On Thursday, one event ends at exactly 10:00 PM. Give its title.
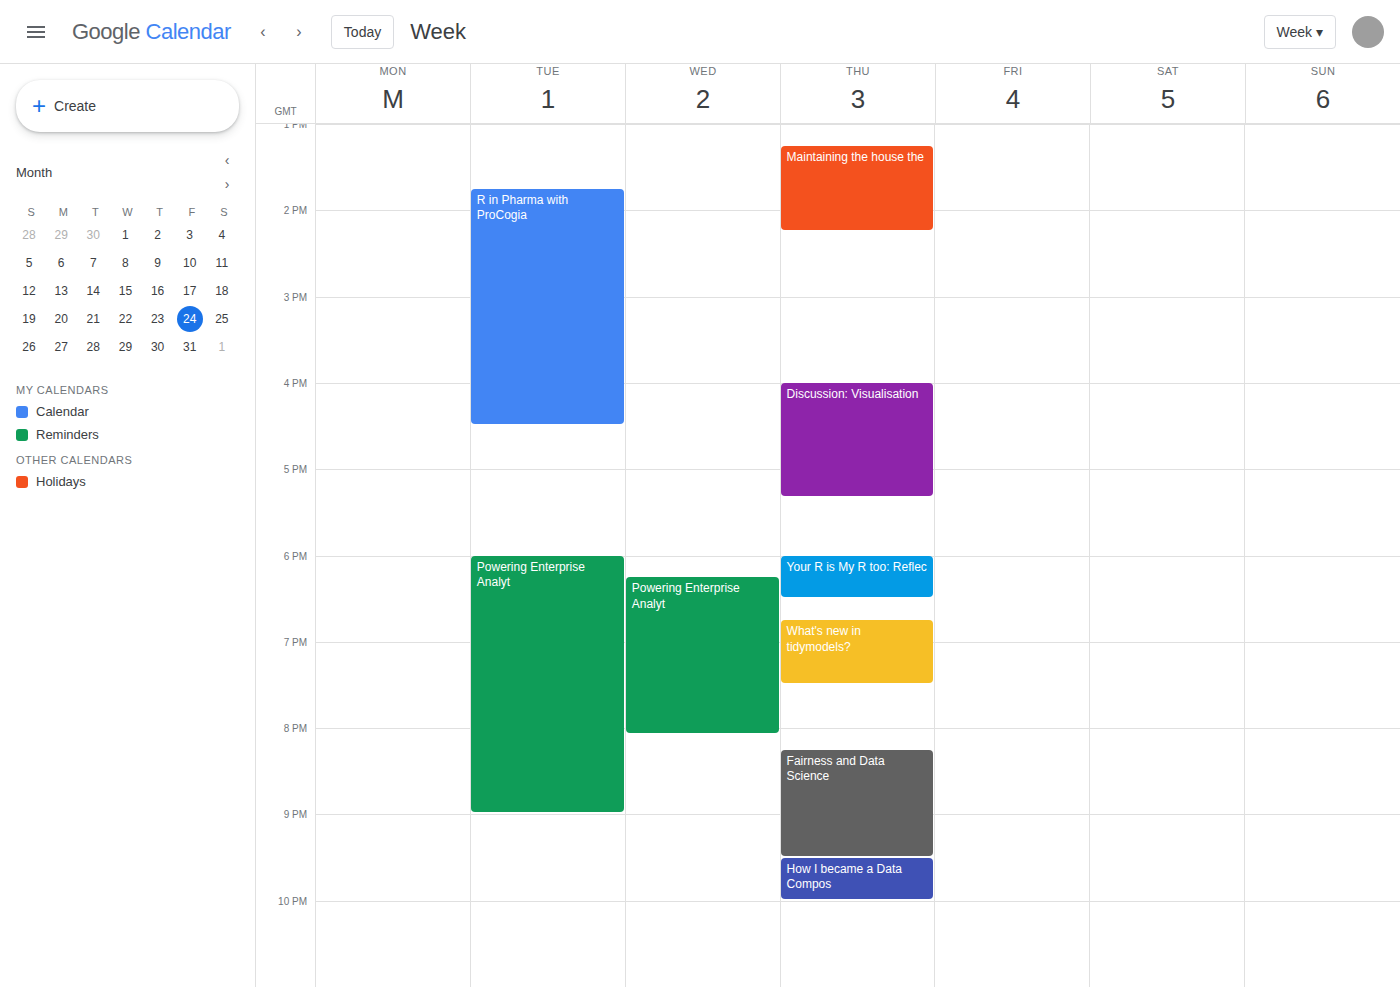
"How I became a Data Compos"